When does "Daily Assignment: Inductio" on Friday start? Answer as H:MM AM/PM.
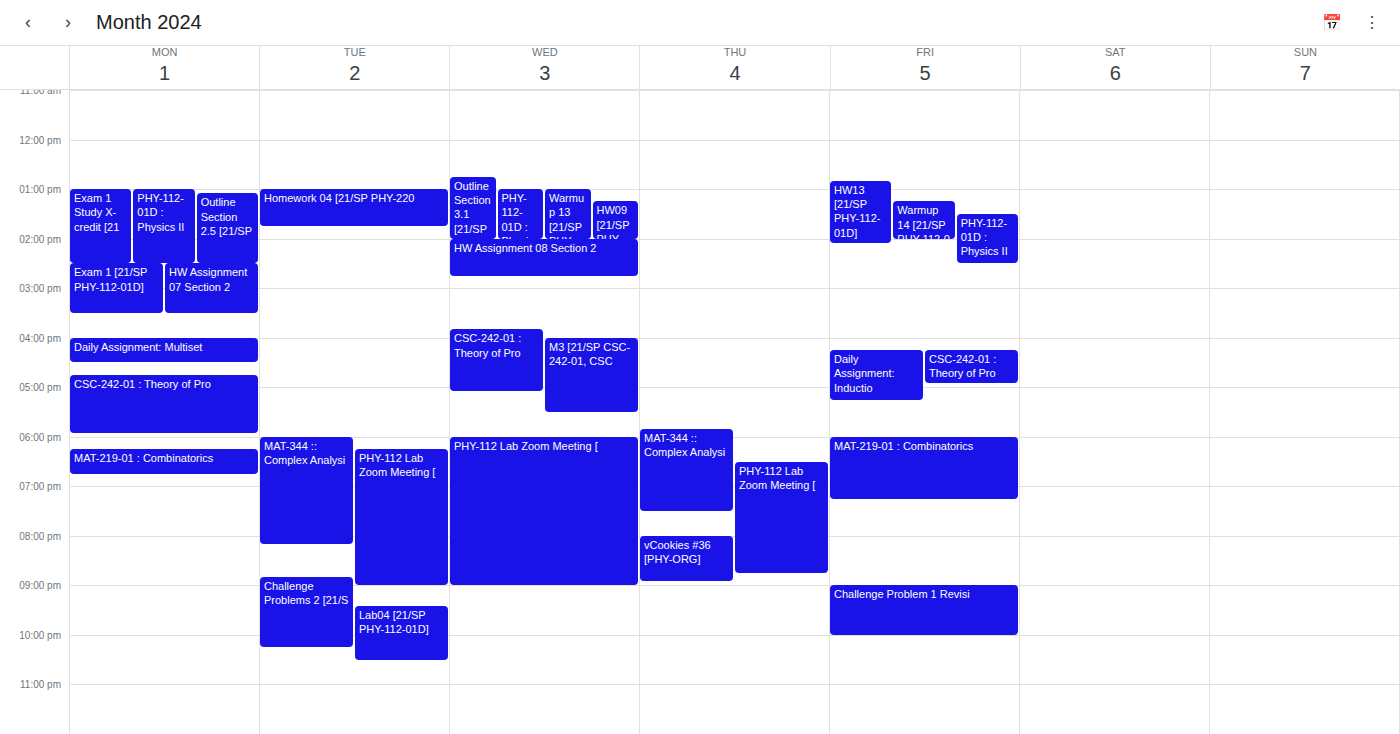
4:15 PM